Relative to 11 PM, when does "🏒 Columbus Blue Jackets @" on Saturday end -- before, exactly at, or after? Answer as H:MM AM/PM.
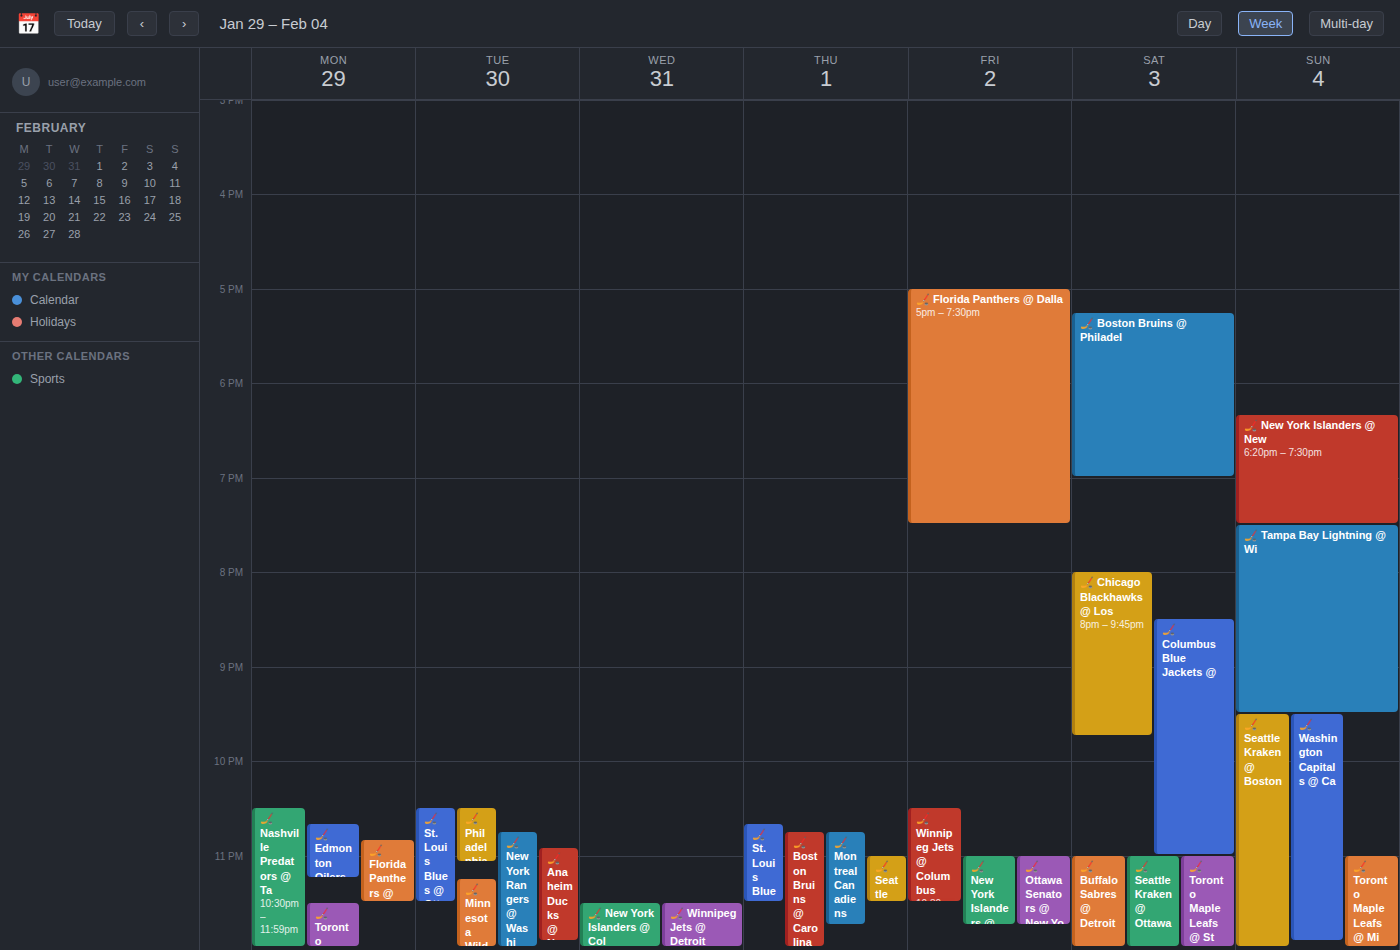
11:00 PM -- exactly at 11 PM, on the 11 PM line.